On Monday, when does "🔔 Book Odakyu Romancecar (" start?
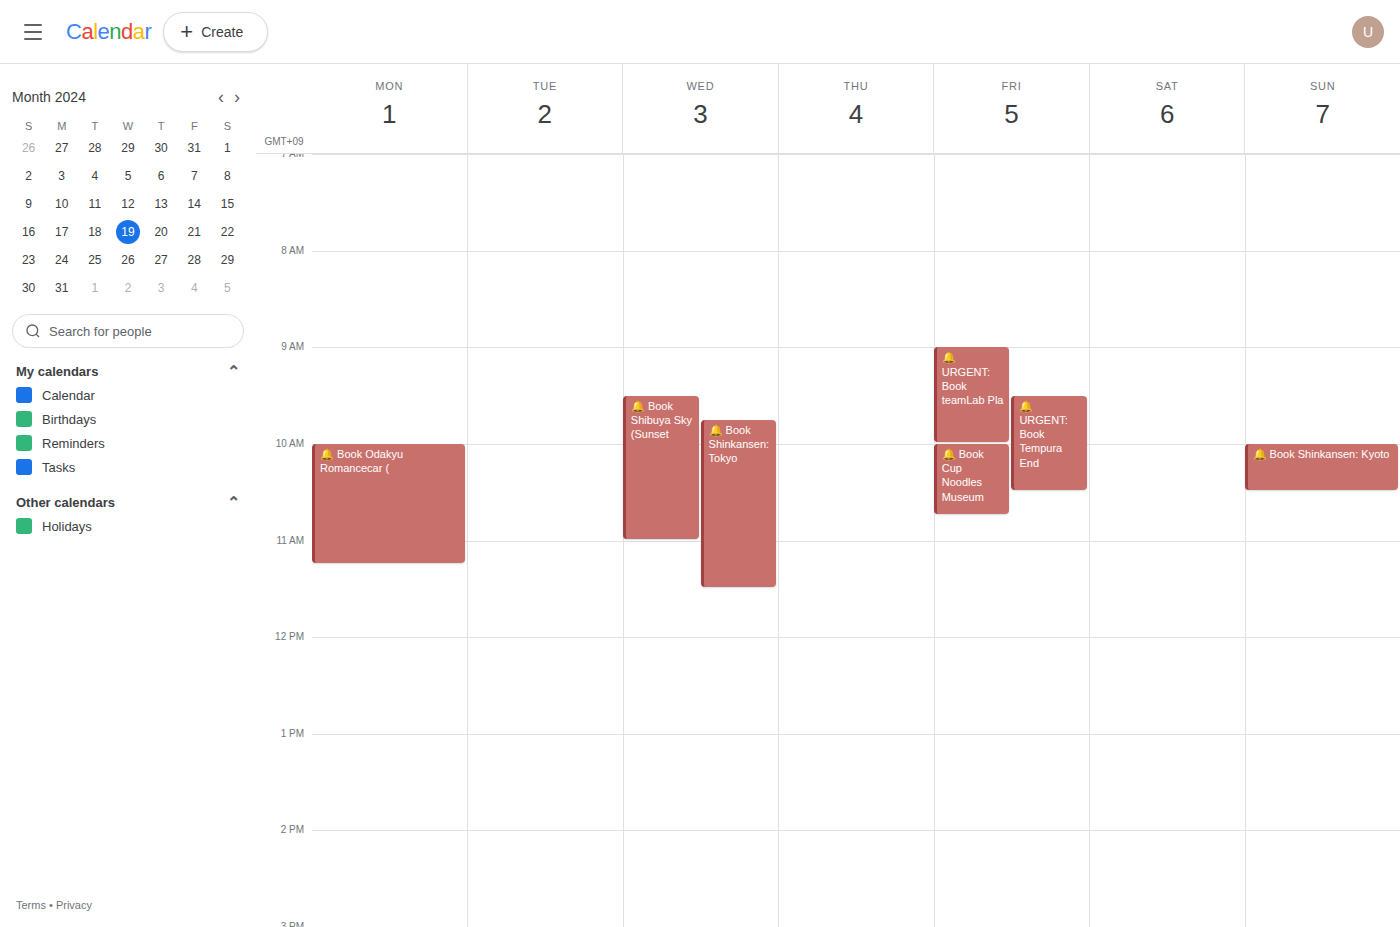
10:00 AM